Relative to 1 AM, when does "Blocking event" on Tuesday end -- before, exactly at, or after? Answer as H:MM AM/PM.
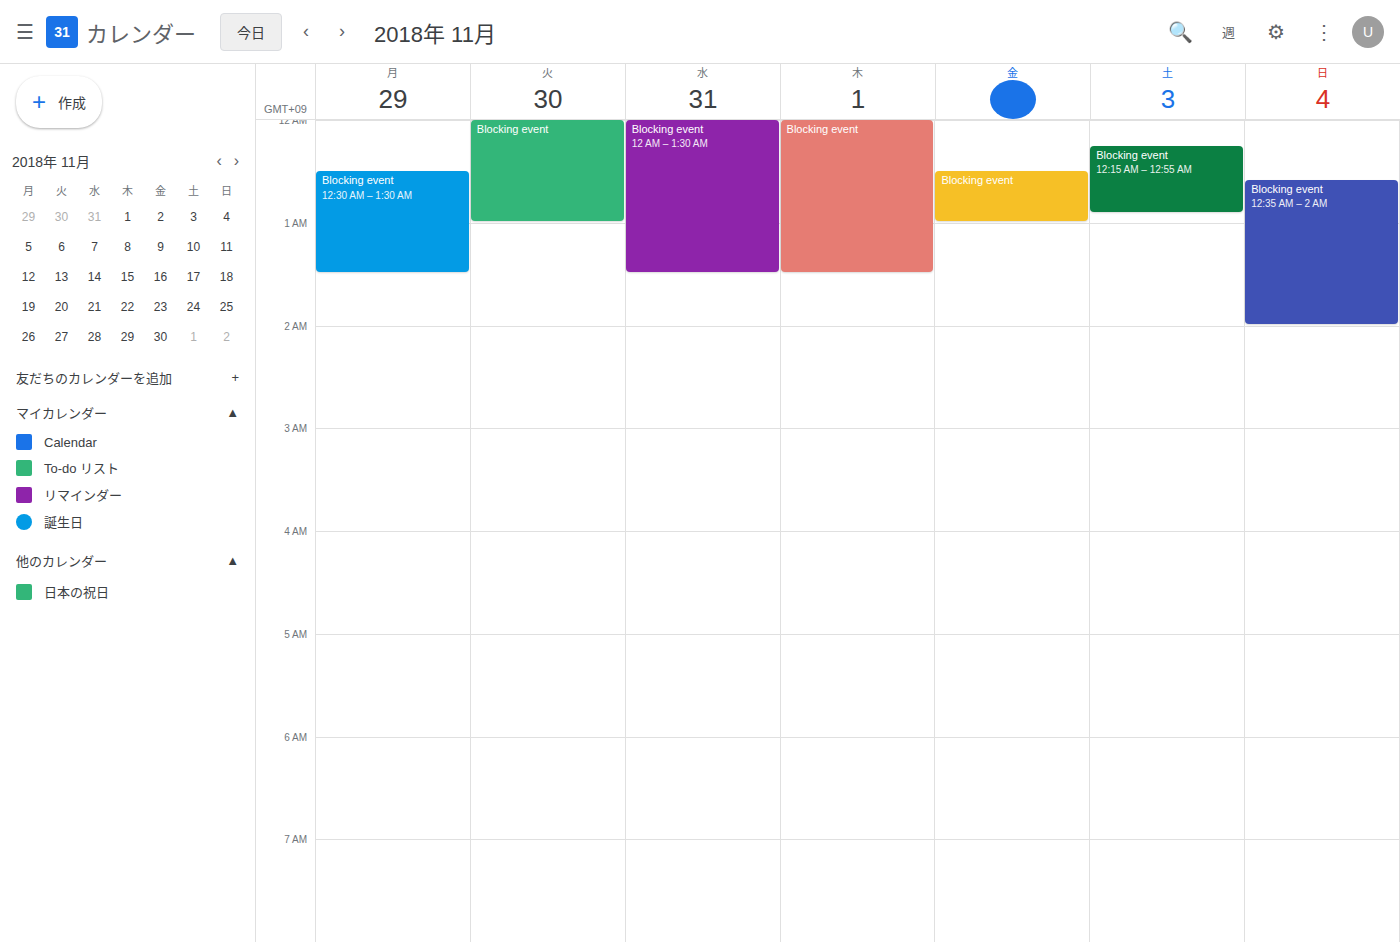
1:00 AM -- exactly at 1 AM, on the 1 AM line.